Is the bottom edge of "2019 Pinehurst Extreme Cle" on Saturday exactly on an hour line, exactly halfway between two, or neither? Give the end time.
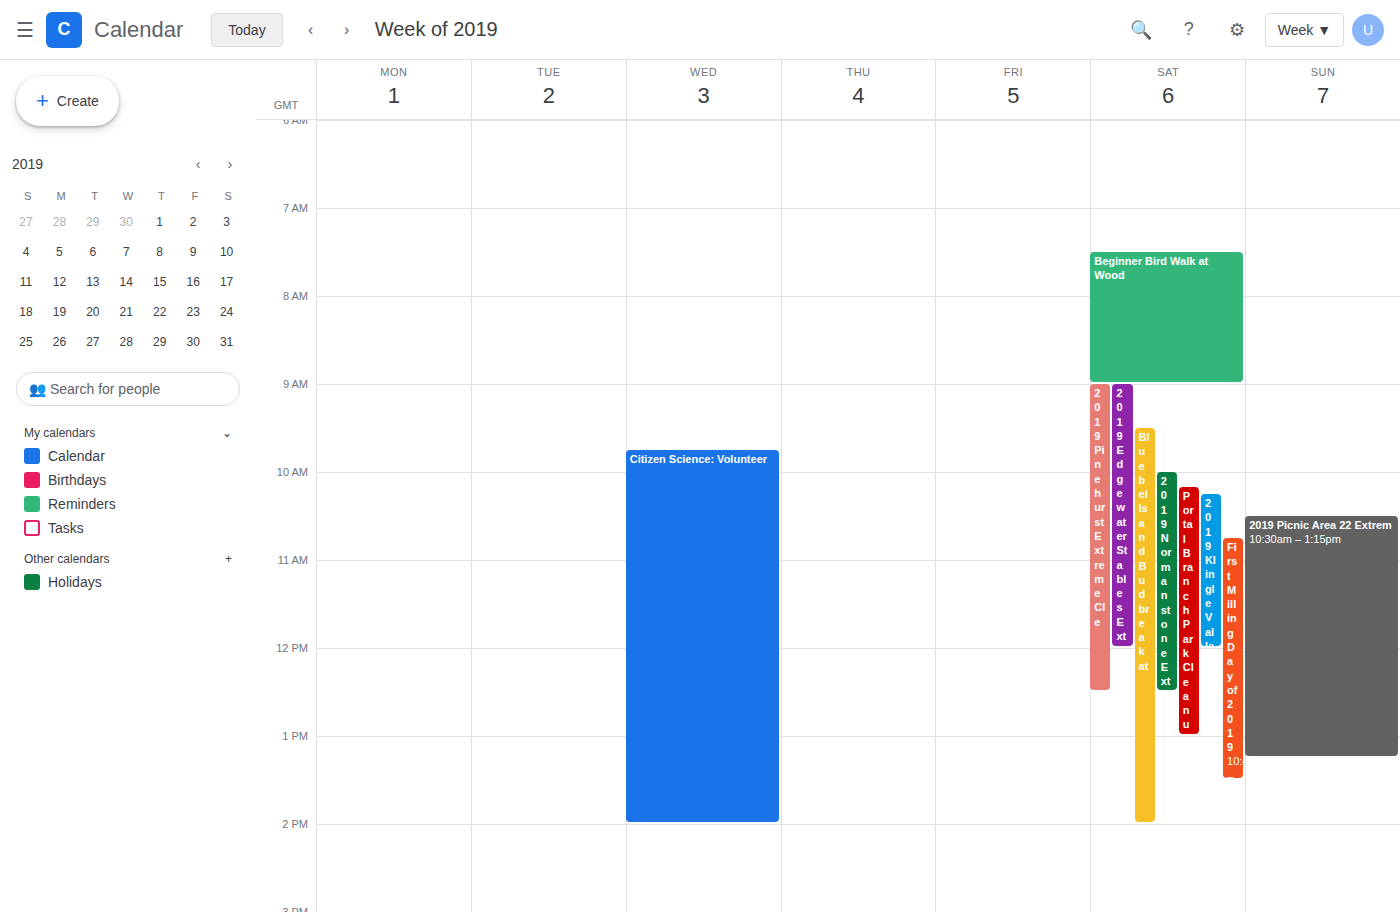
12:30 PM -- halfway between the 12 PM and 1 PM lines.